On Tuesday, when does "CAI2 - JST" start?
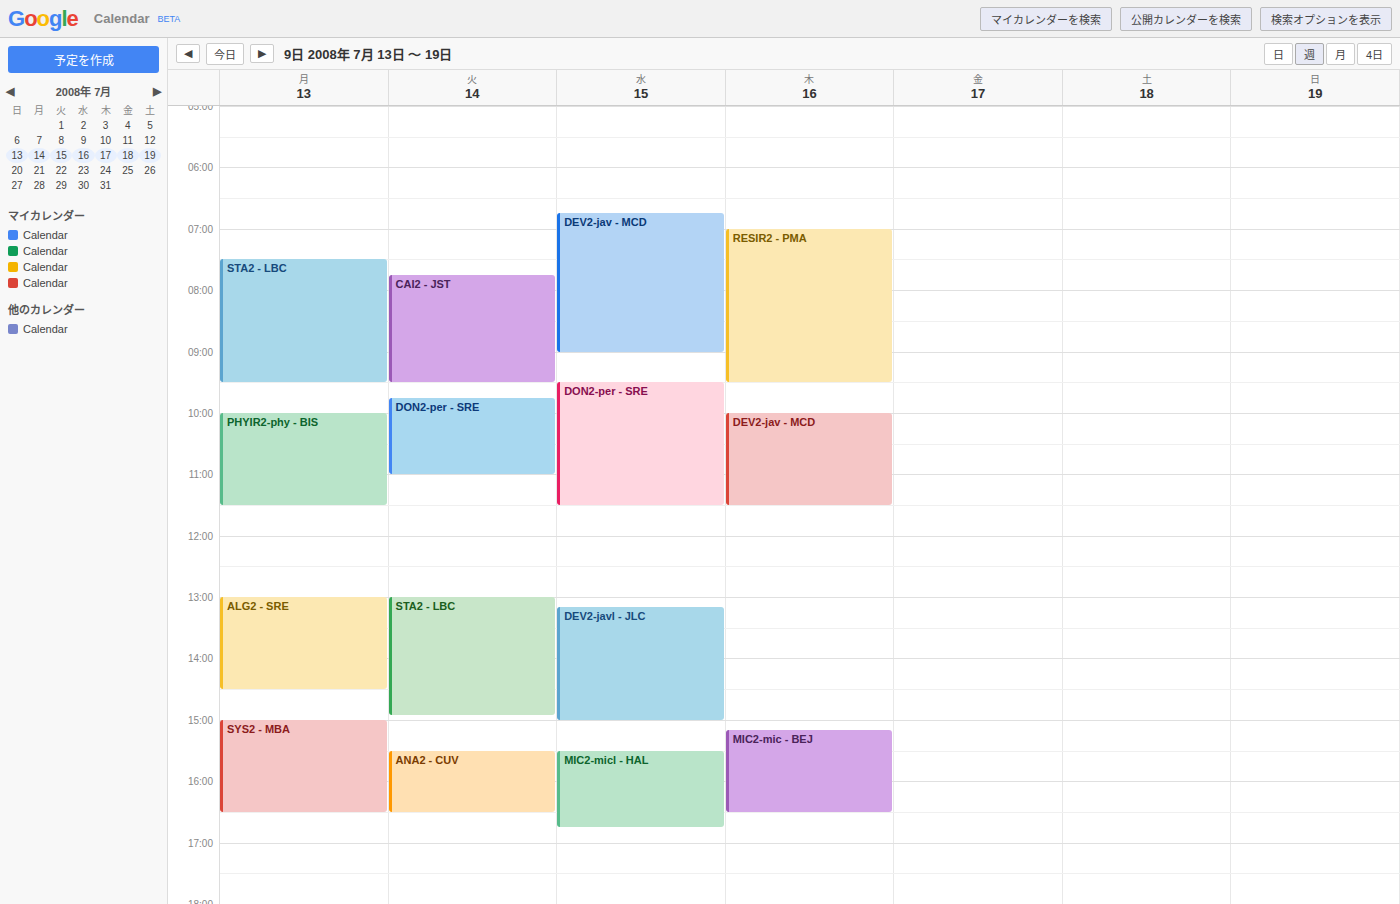
7:45 AM